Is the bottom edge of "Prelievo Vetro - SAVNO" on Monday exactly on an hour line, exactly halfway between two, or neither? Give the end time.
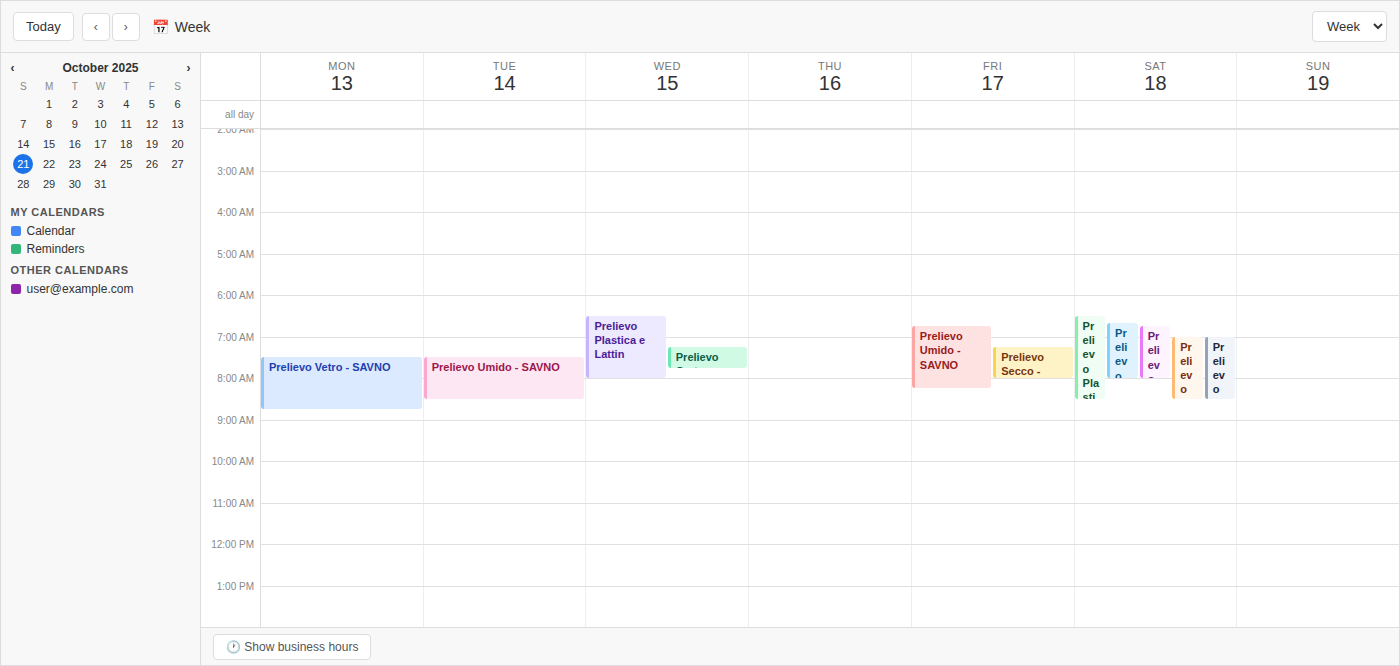
08:45 -- neither: three quarters of the way from the 08:00 line to the 09:00 line.